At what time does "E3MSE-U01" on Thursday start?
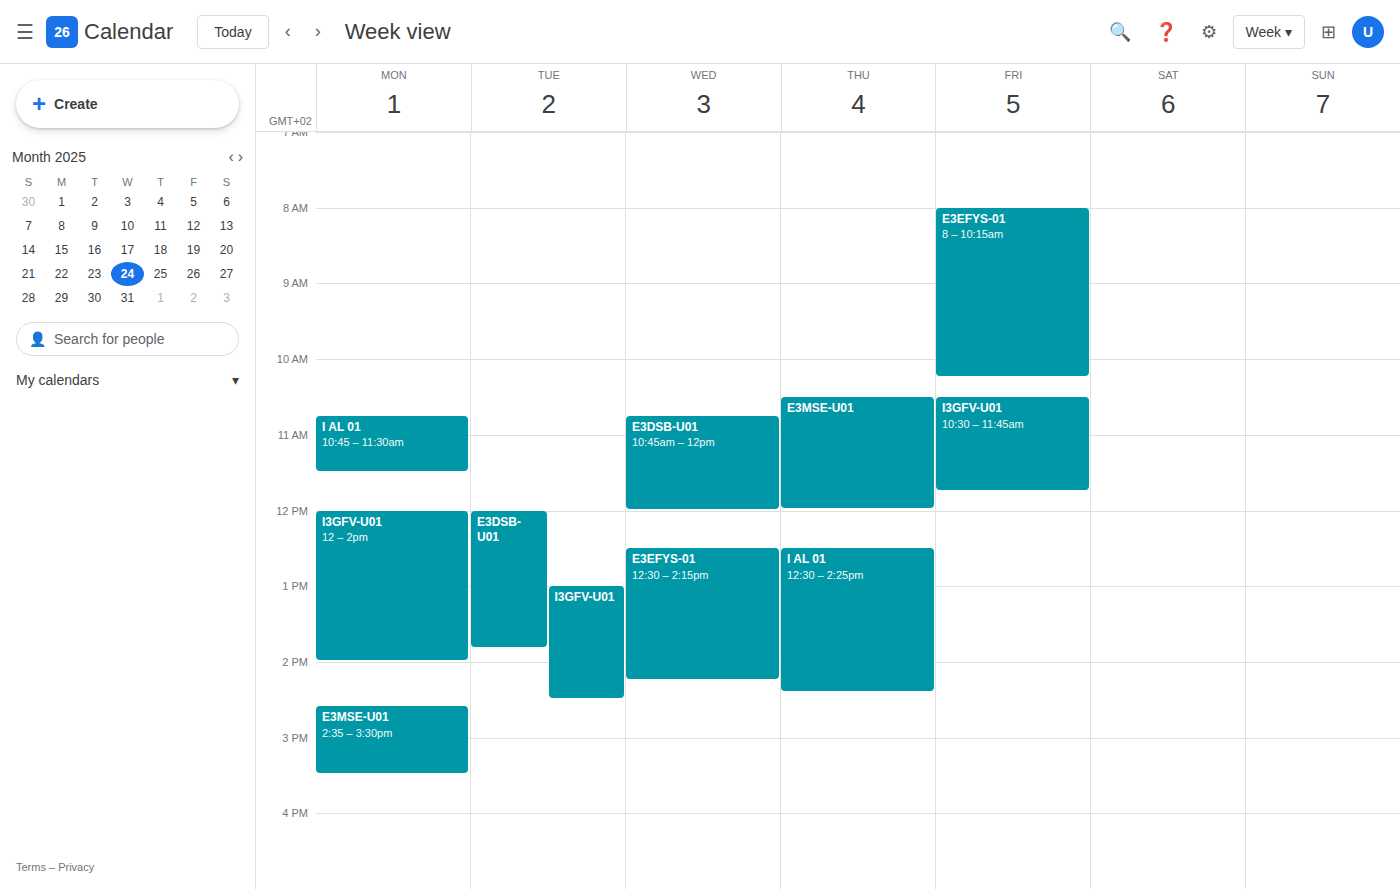
10:30 AM